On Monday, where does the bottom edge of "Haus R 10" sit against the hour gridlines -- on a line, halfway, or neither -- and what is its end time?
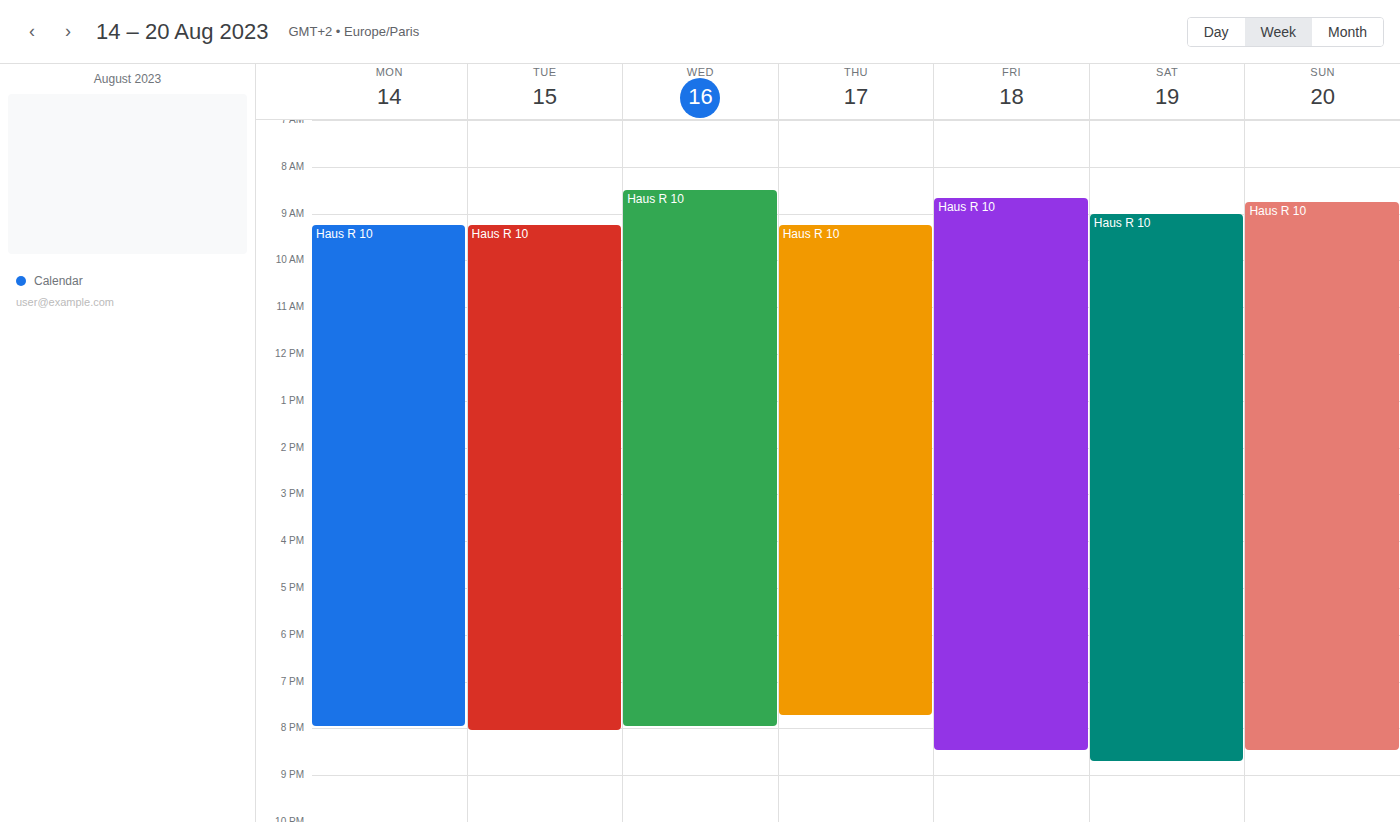
8:00 PM -- exactly on the 8 PM line.